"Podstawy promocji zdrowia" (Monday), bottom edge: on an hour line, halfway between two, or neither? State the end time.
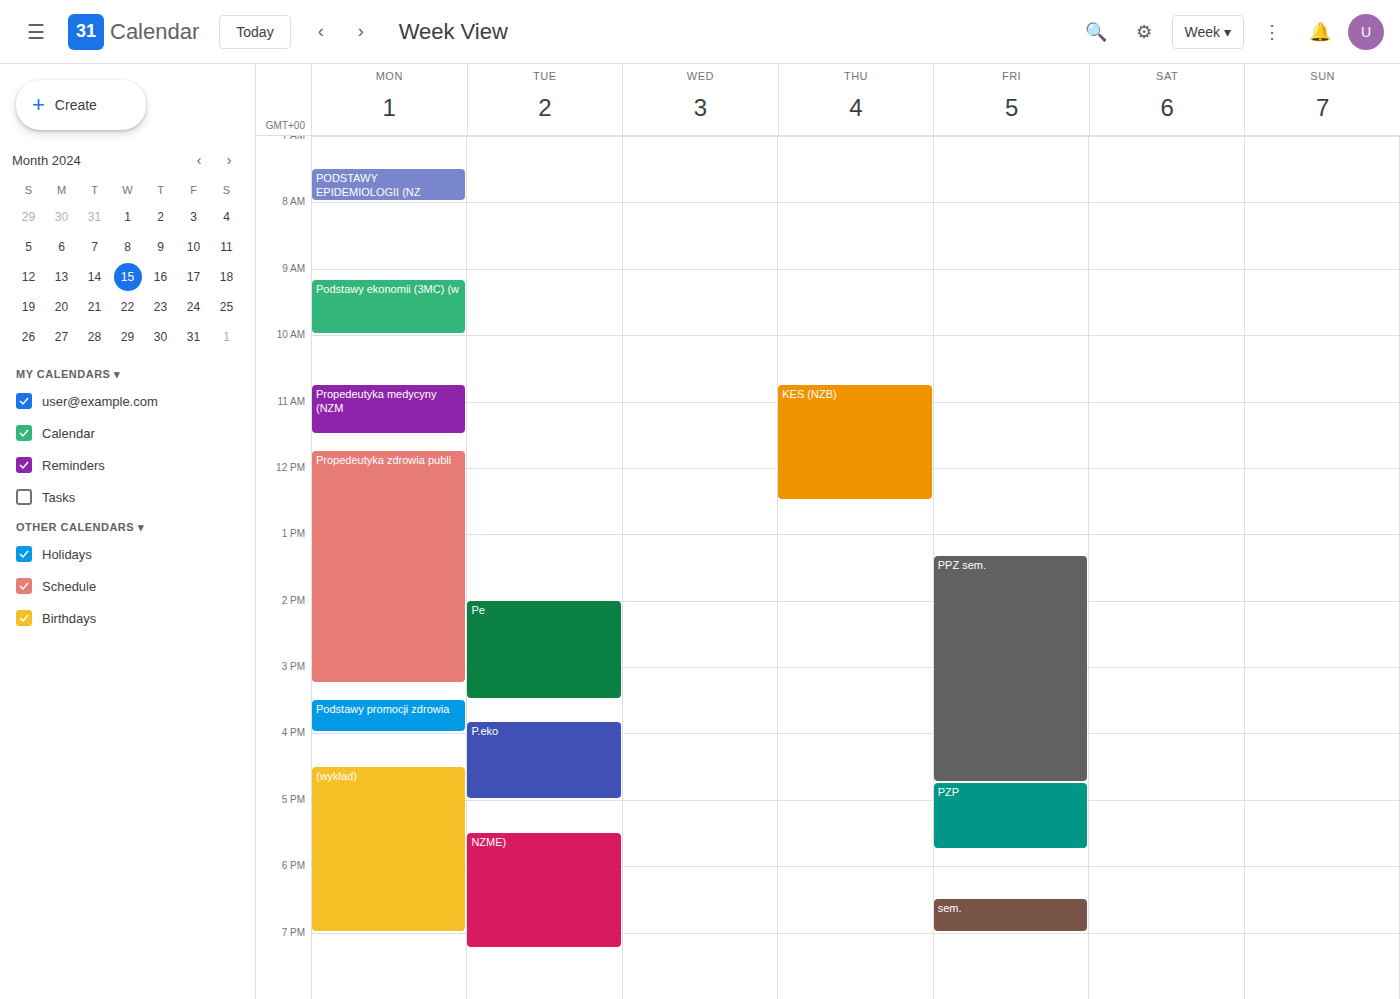
4:00 PM -- exactly on the 4 PM line.